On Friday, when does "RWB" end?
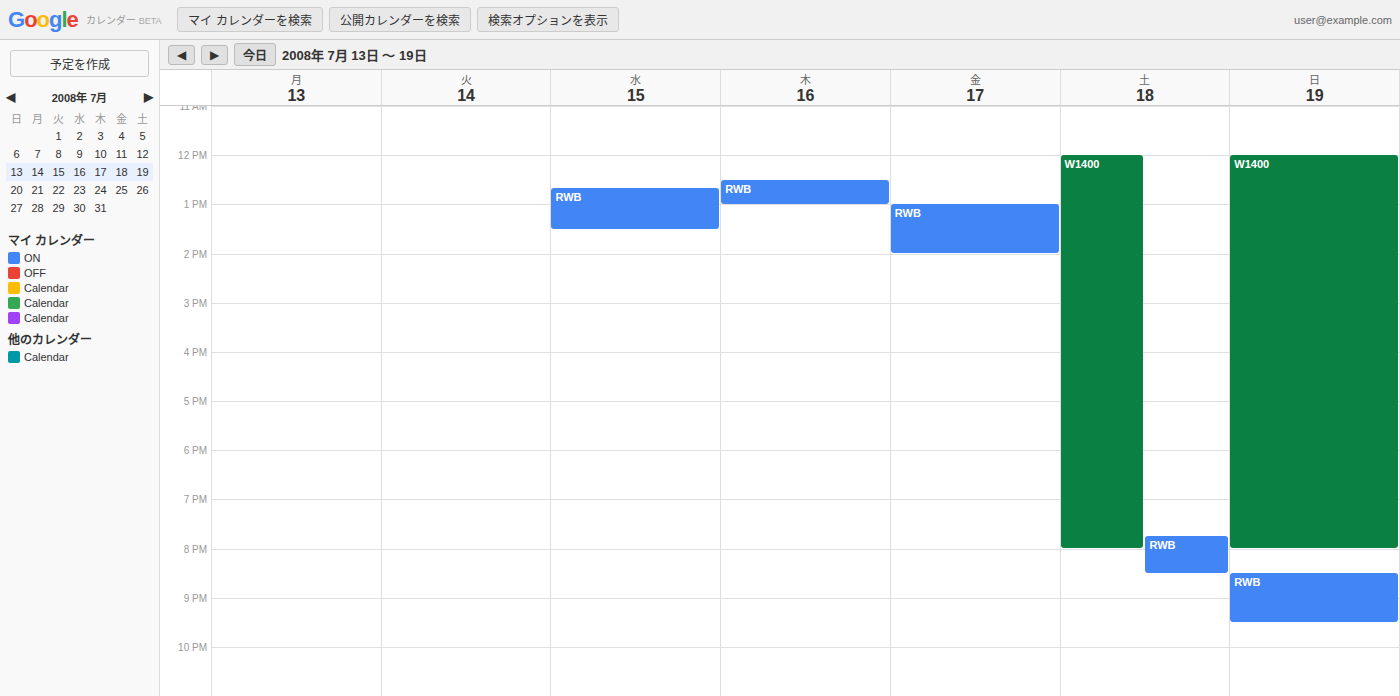
14:00